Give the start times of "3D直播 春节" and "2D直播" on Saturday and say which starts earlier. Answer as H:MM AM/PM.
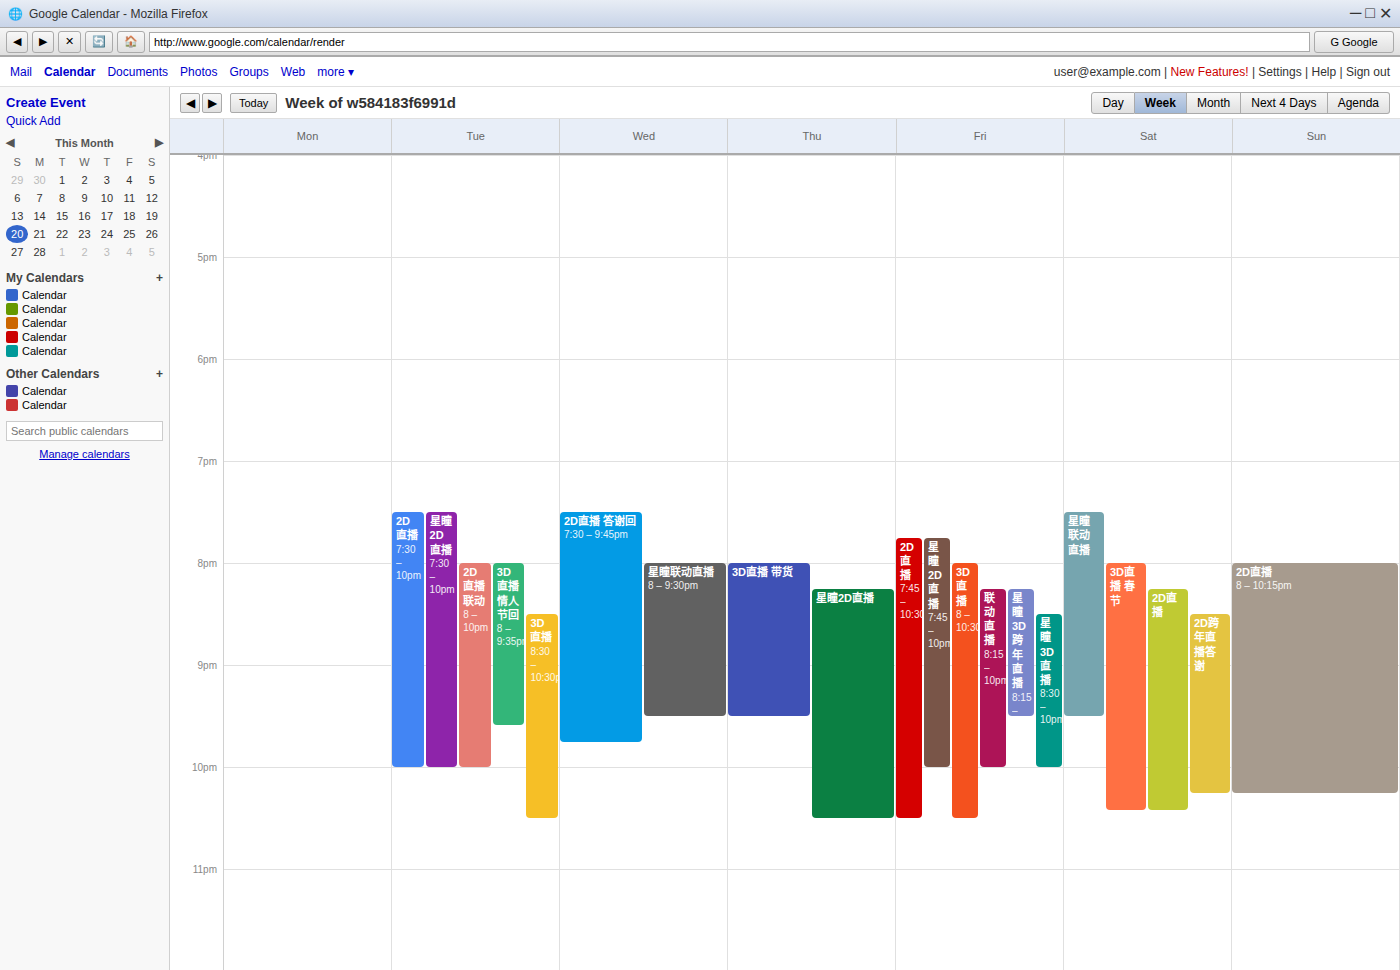
"3D直播 春节" 8:00 PM; "2D直播" 8:15 PM.